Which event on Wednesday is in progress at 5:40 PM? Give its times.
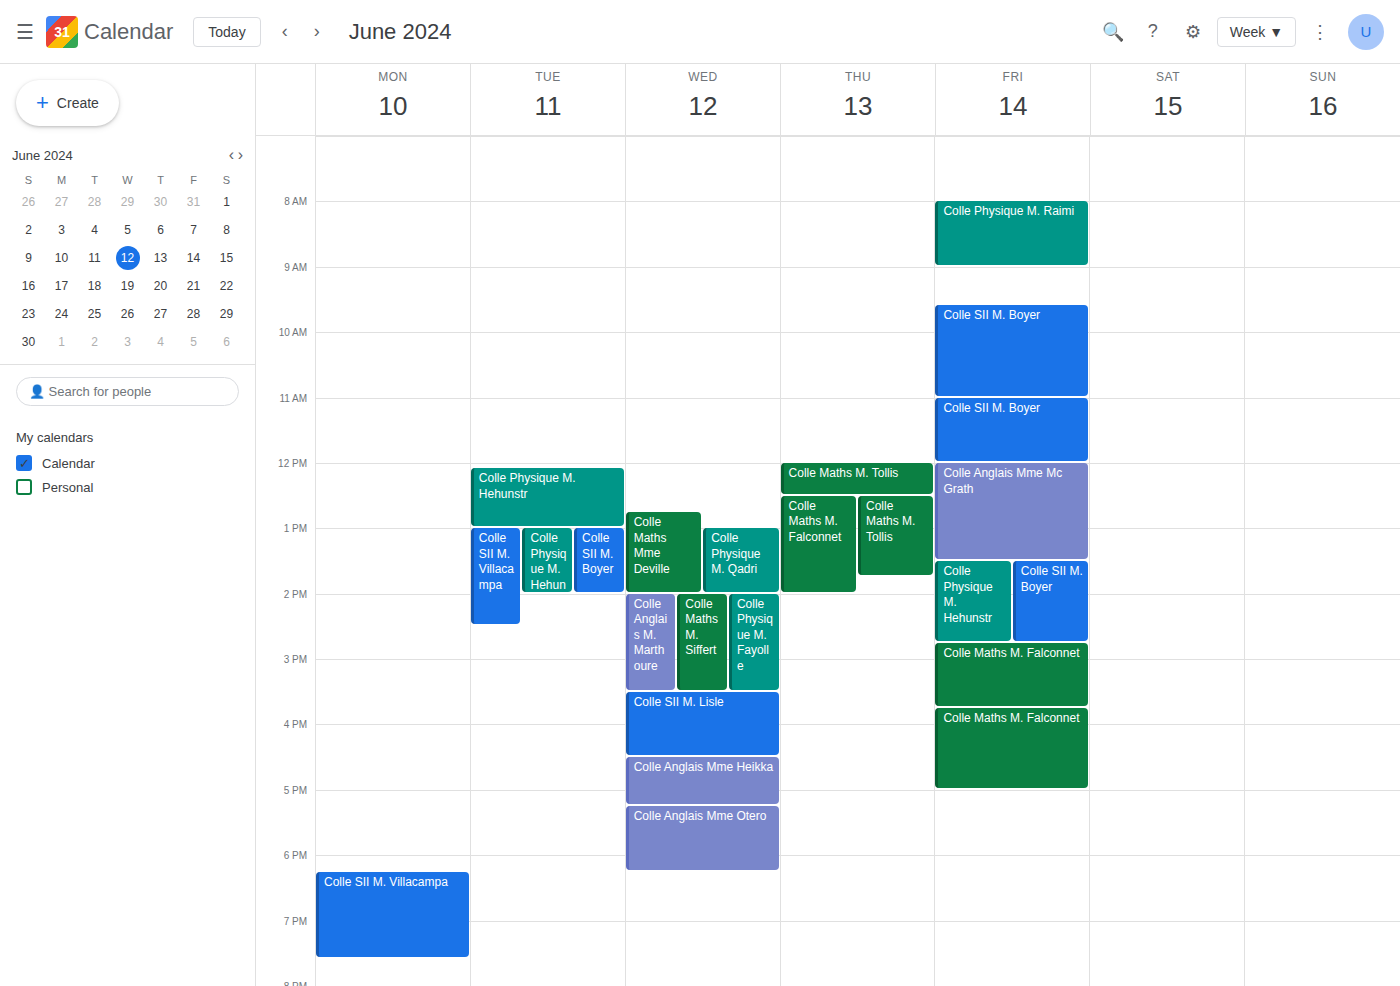
"Colle Anglais Mme Otero", 5:15 PM to 6:15 PM